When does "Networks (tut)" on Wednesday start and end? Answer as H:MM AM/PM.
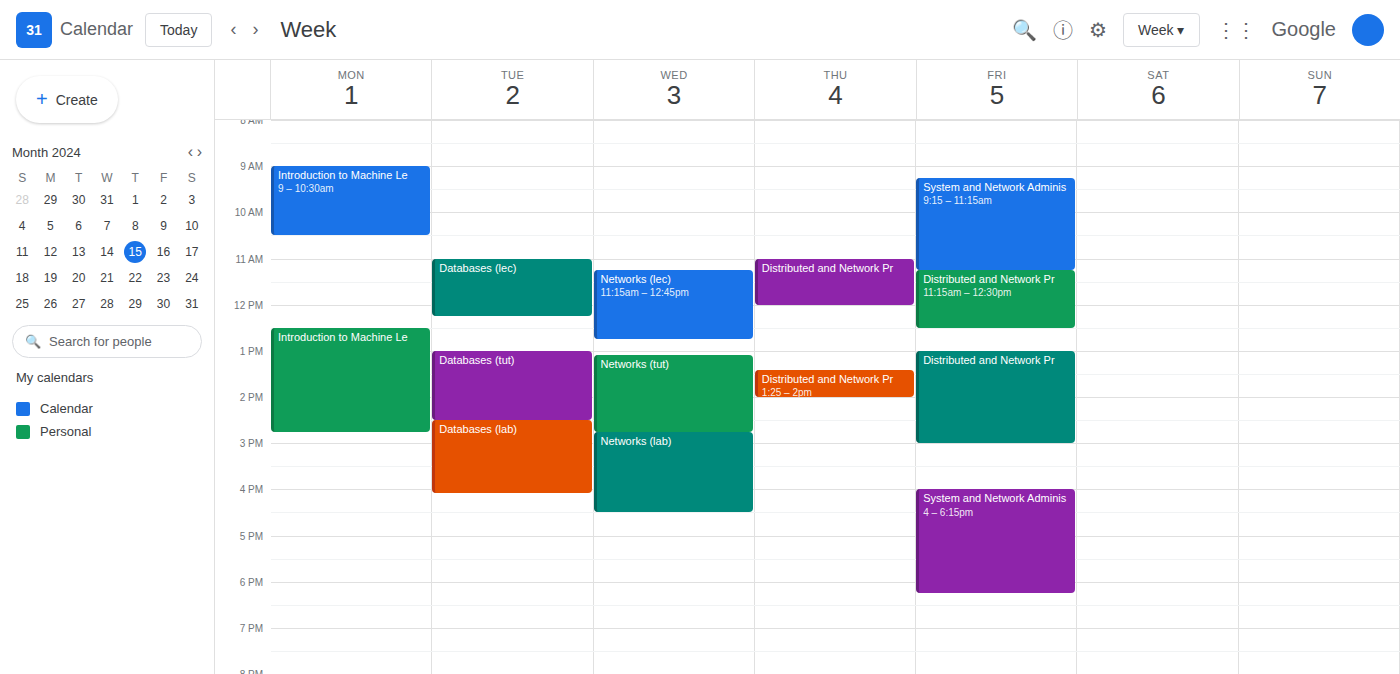
1:05 PM to 2:45 PM